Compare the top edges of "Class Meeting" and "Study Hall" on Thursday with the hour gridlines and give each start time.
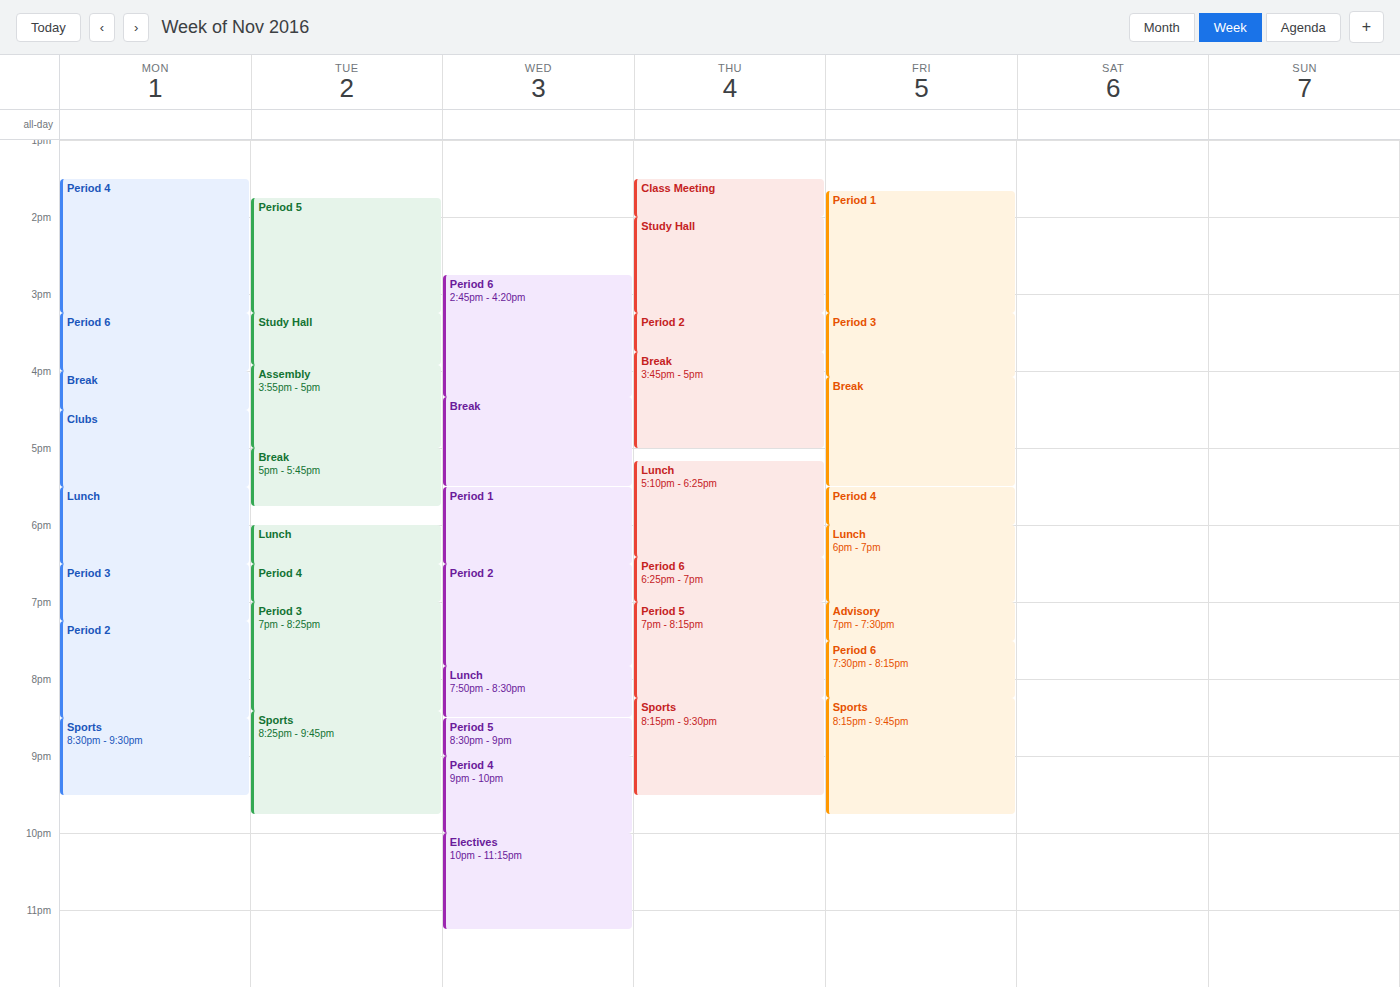
"Class Meeting": 1:30 PM, halfway between the 1 PM and 2 PM lines. "Study Hall": 2:00 PM, exactly on the 2 PM line.